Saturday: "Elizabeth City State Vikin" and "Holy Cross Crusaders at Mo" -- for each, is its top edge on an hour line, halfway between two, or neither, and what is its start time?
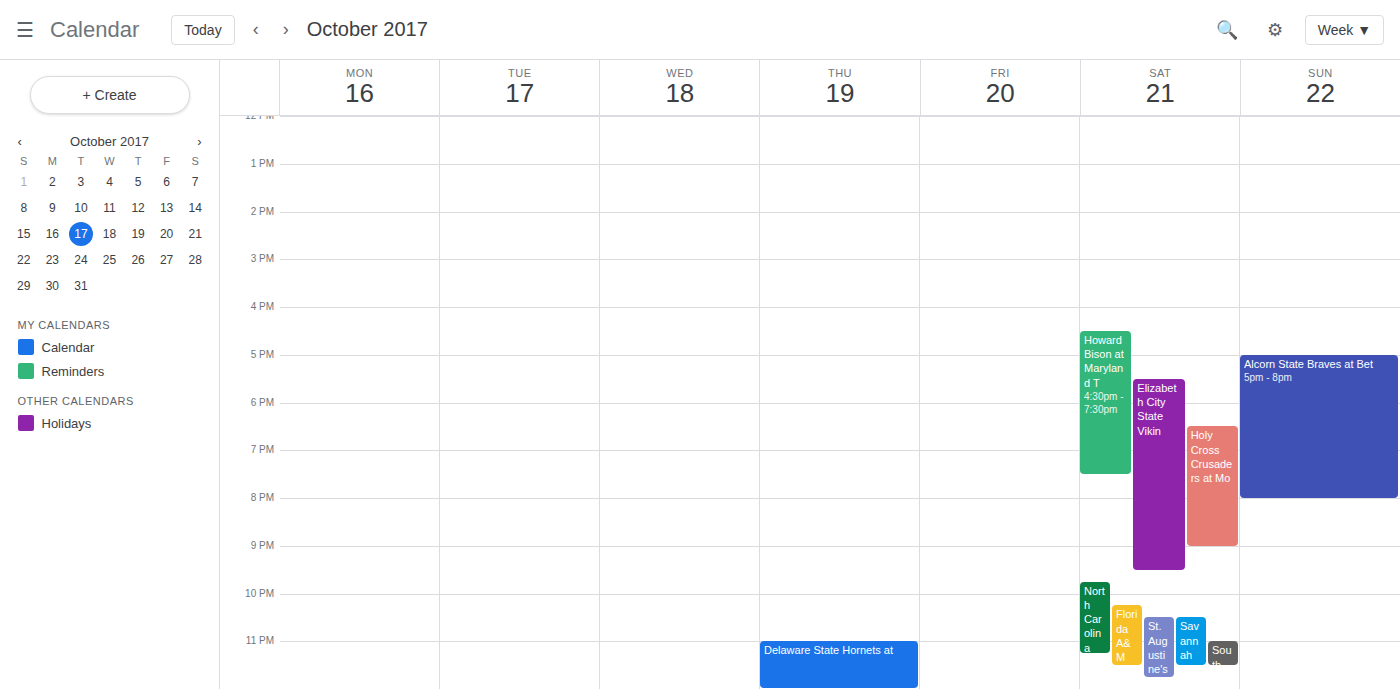
"Elizabeth City State Vikin": 5:30 PM, halfway between the 5 PM and 6 PM lines. "Holy Cross Crusaders at Mo": 6:30 PM, halfway between the 6 PM and 7 PM lines.